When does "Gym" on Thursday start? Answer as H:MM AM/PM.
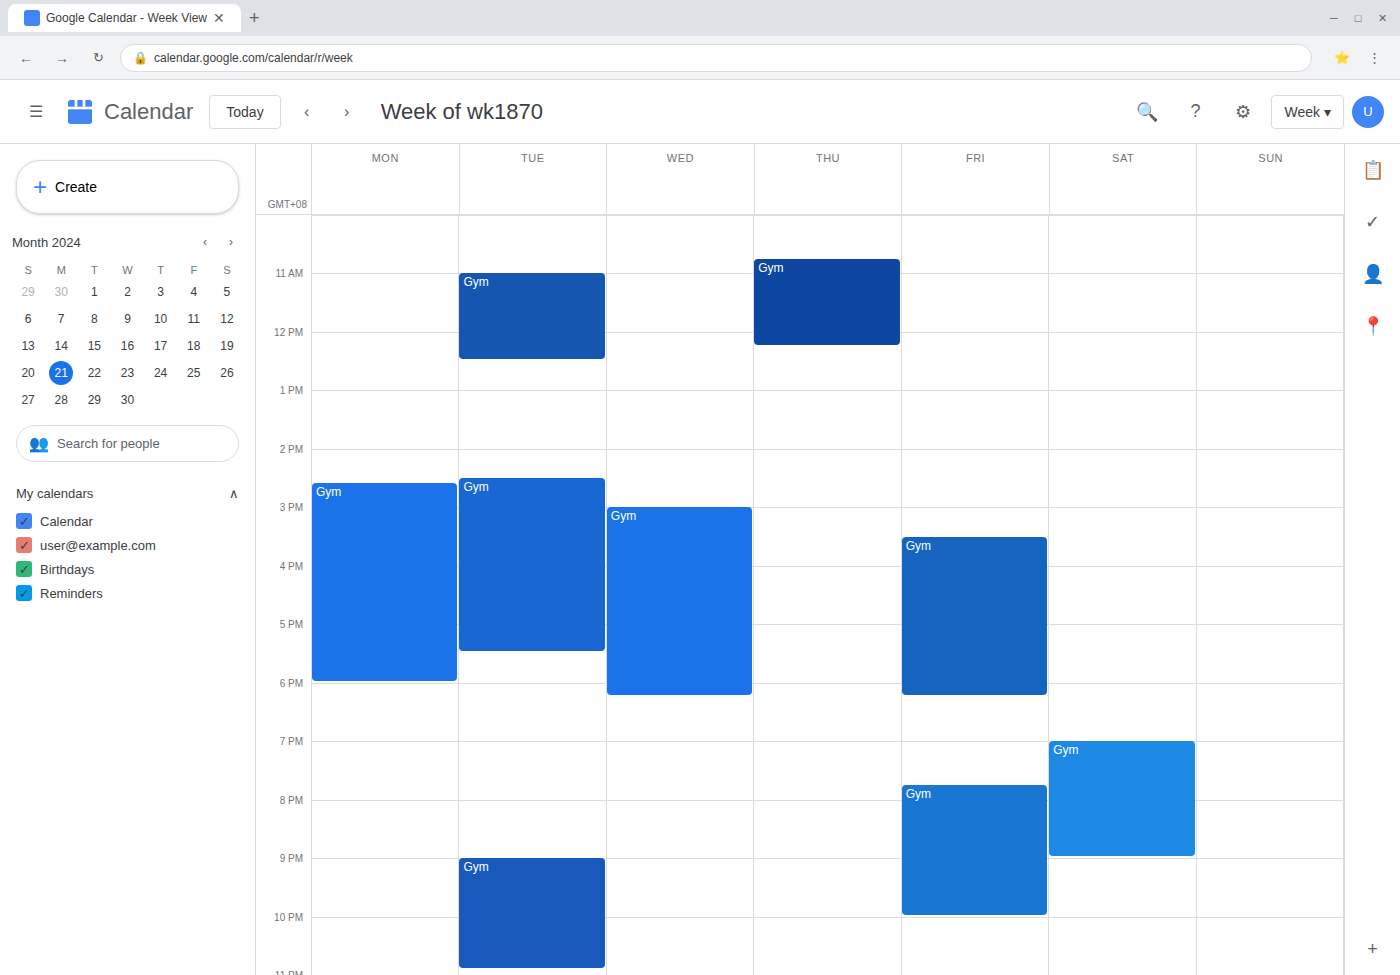
10:45 AM